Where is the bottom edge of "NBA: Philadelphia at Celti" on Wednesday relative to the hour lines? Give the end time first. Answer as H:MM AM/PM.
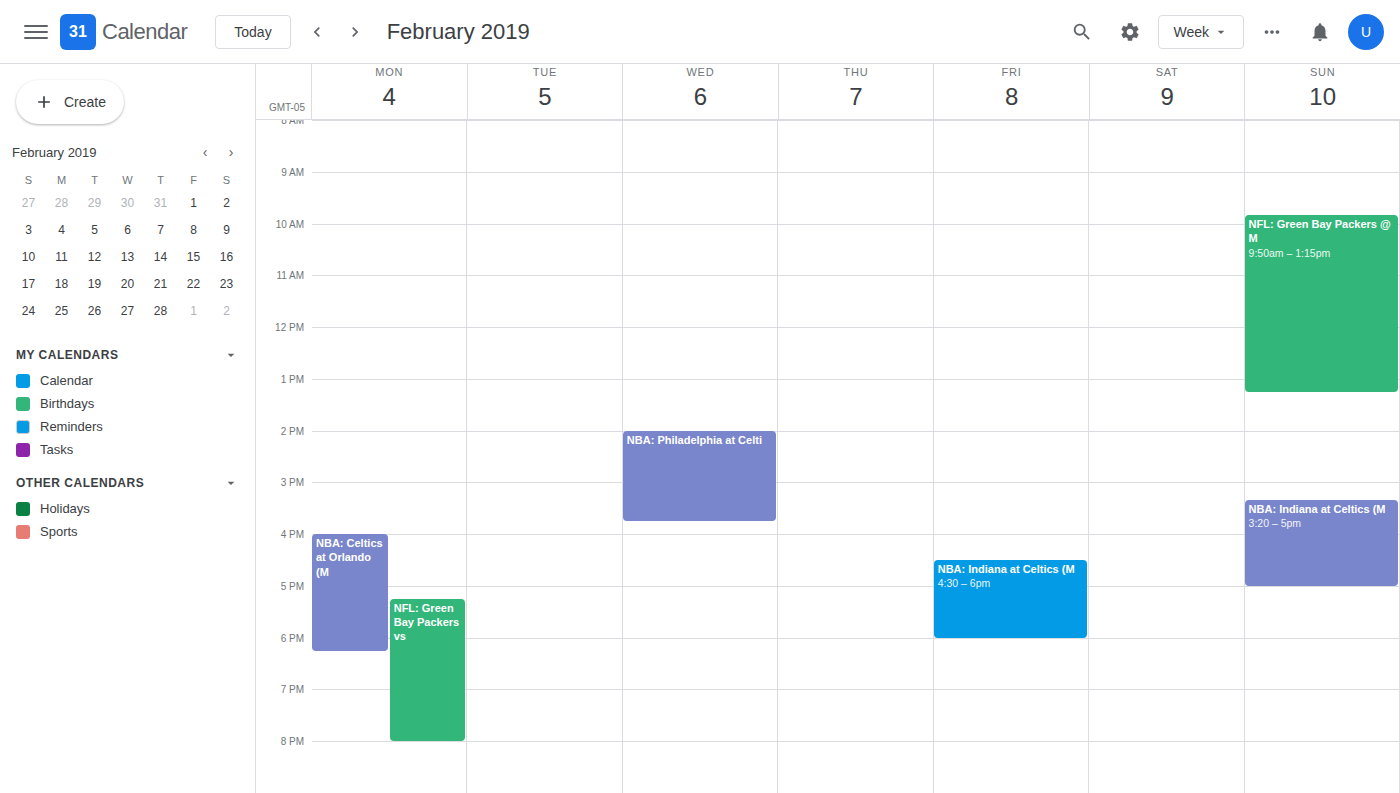
3:45 PM -- neither: three quarters of the way from the 3 PM line to the 4 PM line.